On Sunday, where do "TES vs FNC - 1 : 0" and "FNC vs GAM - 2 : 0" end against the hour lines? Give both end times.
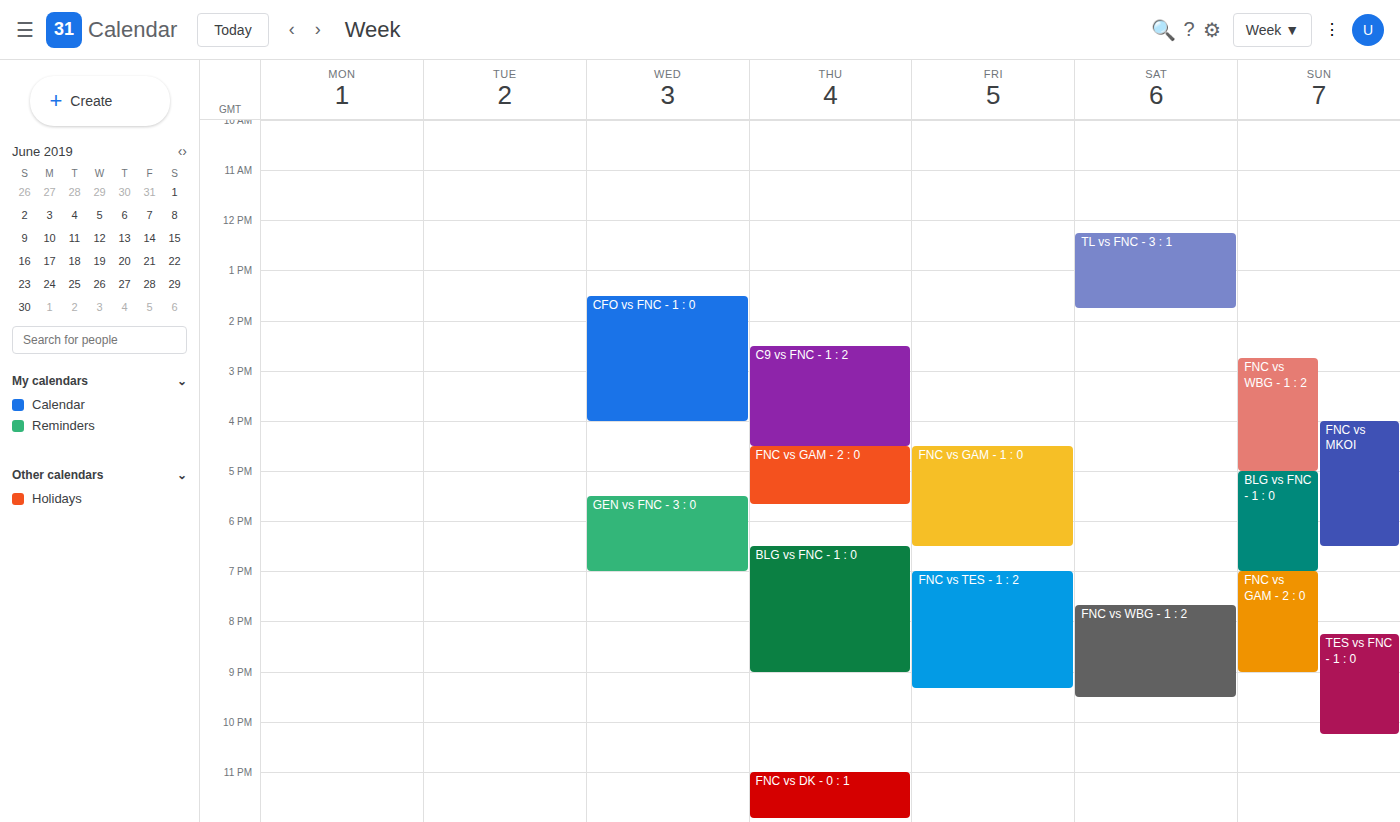
"TES vs FNC - 1 : 0": 10:15 PM, neither: a quarter of the way from the 10 PM line to the 11 PM line. "FNC vs GAM - 2 : 0": 9:00 PM, exactly on the 9 PM line.